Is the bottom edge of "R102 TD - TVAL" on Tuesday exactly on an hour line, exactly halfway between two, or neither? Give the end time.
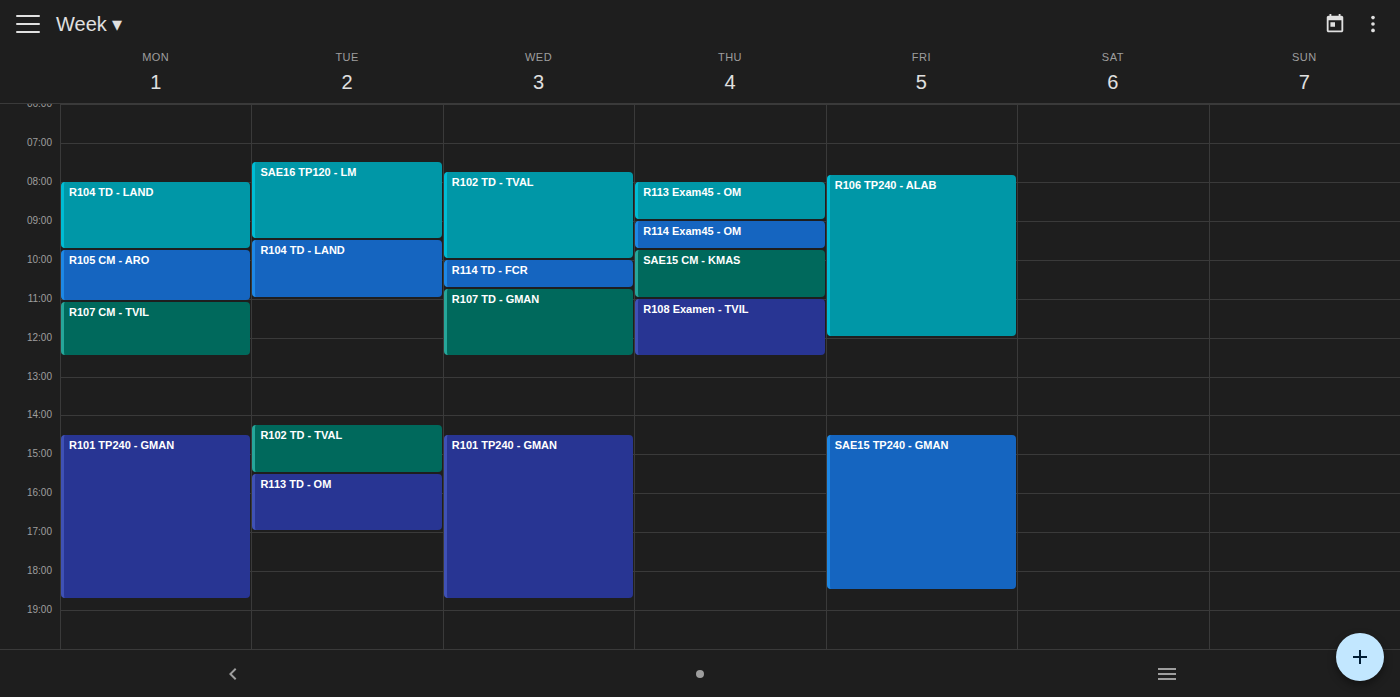
3:30 PM -- halfway between the 3 PM and 4 PM lines.